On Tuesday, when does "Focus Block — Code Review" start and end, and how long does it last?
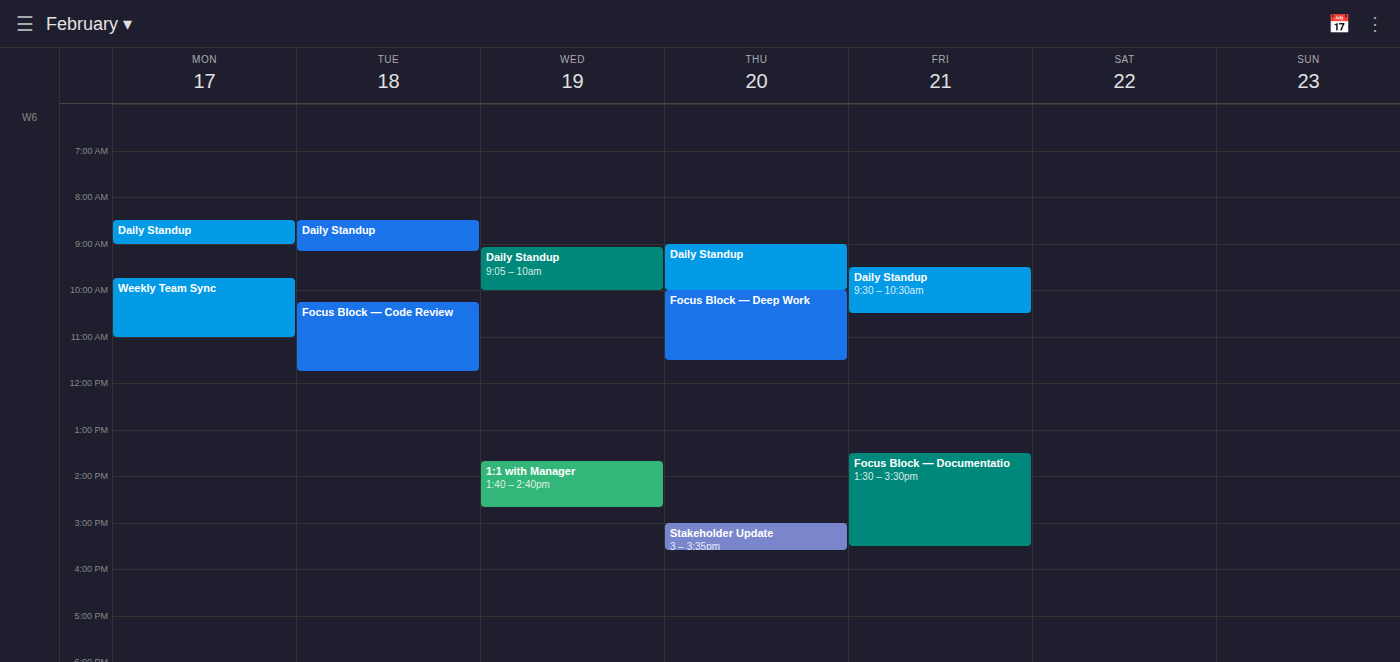
10:15 AM to 11:45 AM, 1 hour 30 minutes